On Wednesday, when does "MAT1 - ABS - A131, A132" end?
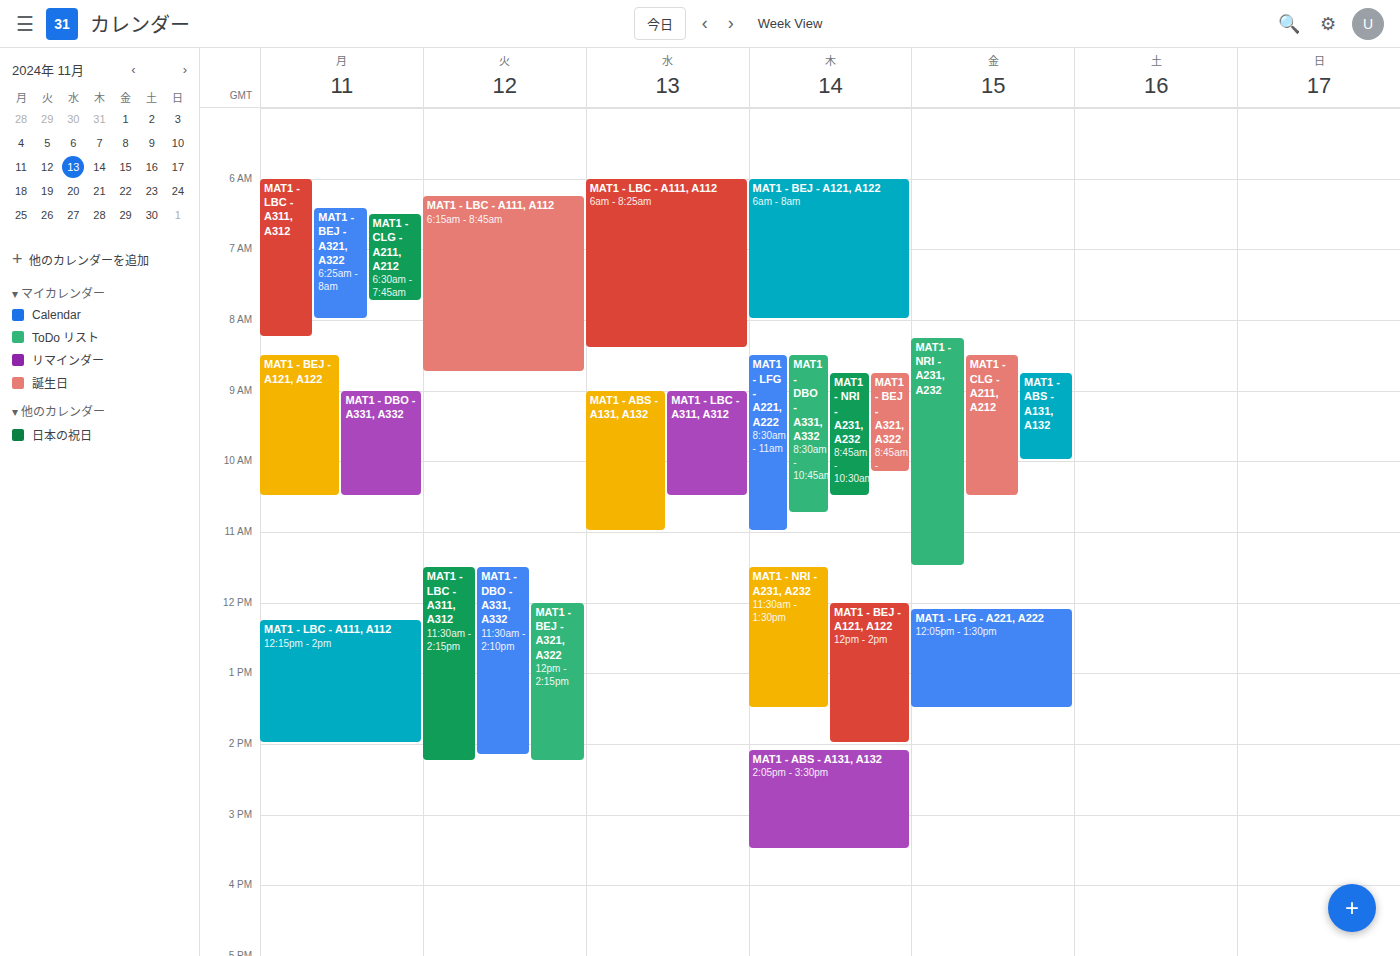
11:00 AM